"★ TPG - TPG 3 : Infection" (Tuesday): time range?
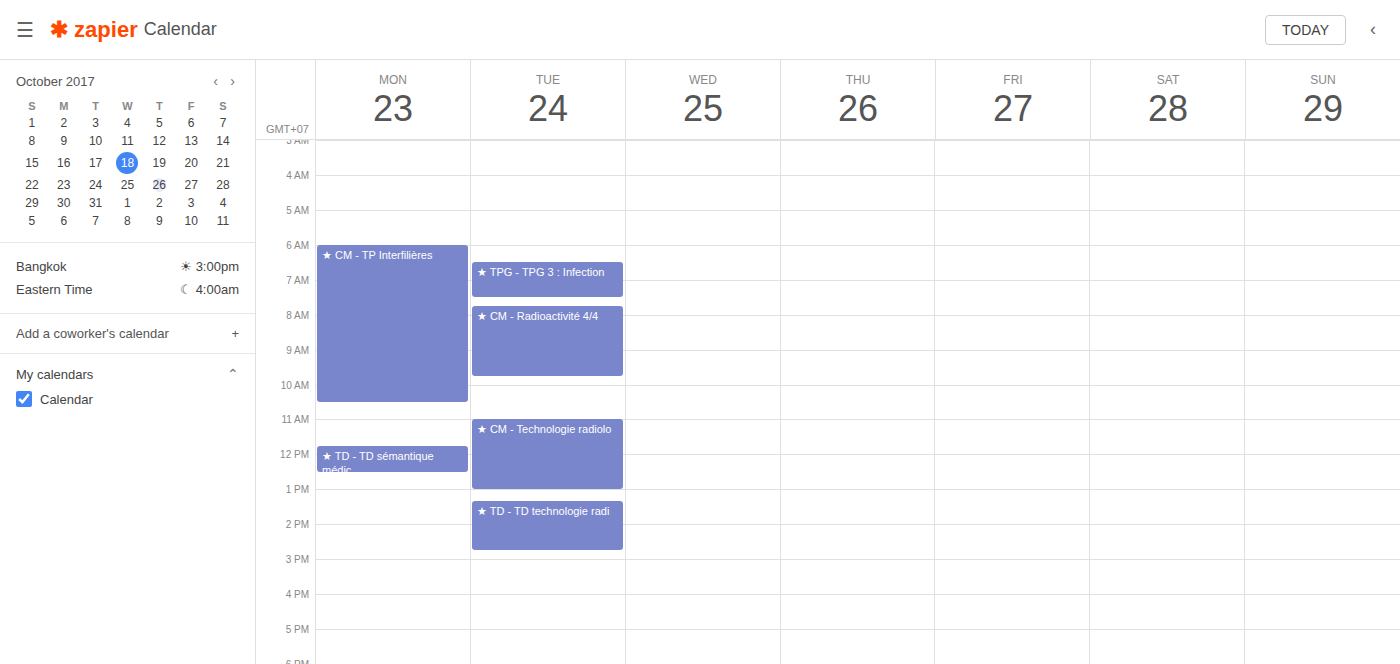
6:30 AM to 7:30 AM